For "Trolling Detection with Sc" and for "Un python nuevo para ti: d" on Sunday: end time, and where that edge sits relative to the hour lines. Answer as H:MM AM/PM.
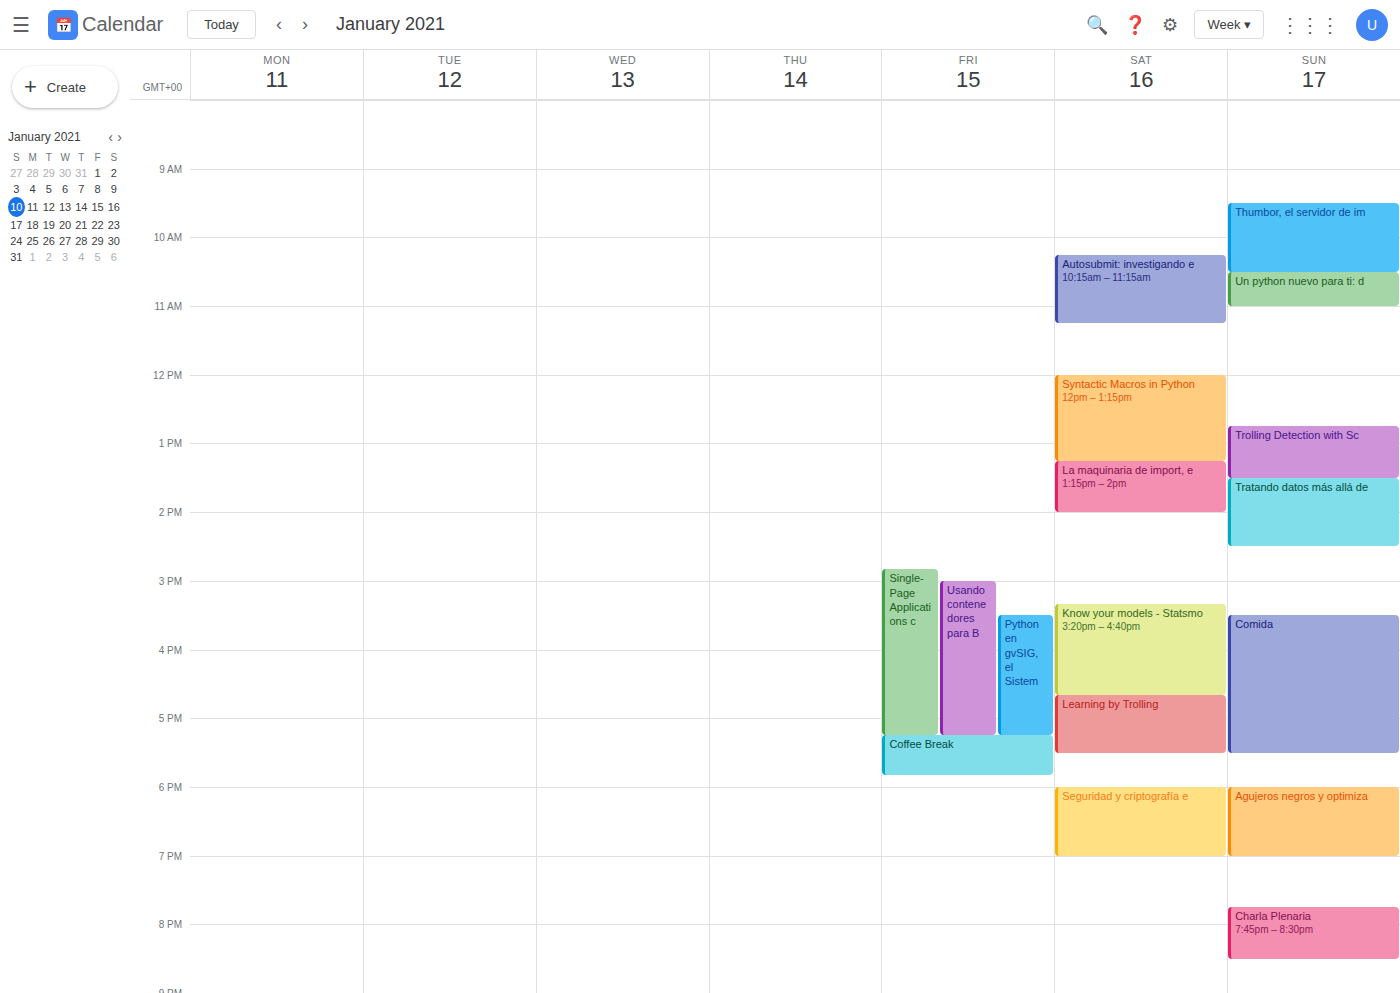
"Trolling Detection with Sc": 1:30 PM, halfway between the 1 PM and 2 PM lines. "Un python nuevo para ti: d": 11:00 AM, exactly on the 11 AM line.